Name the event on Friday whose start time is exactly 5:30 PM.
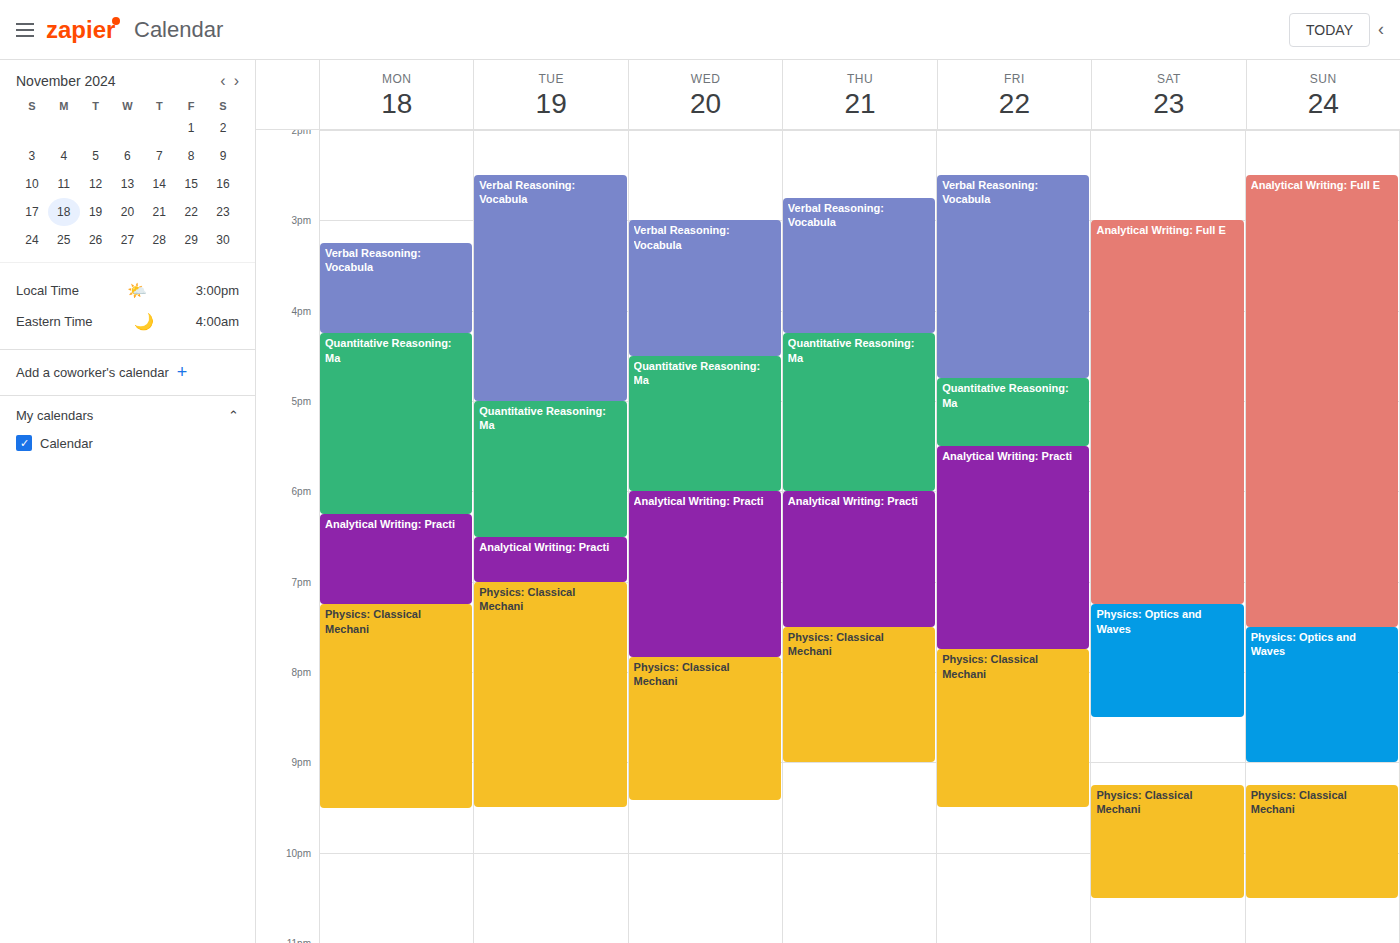
"Analytical Writing: Practi"